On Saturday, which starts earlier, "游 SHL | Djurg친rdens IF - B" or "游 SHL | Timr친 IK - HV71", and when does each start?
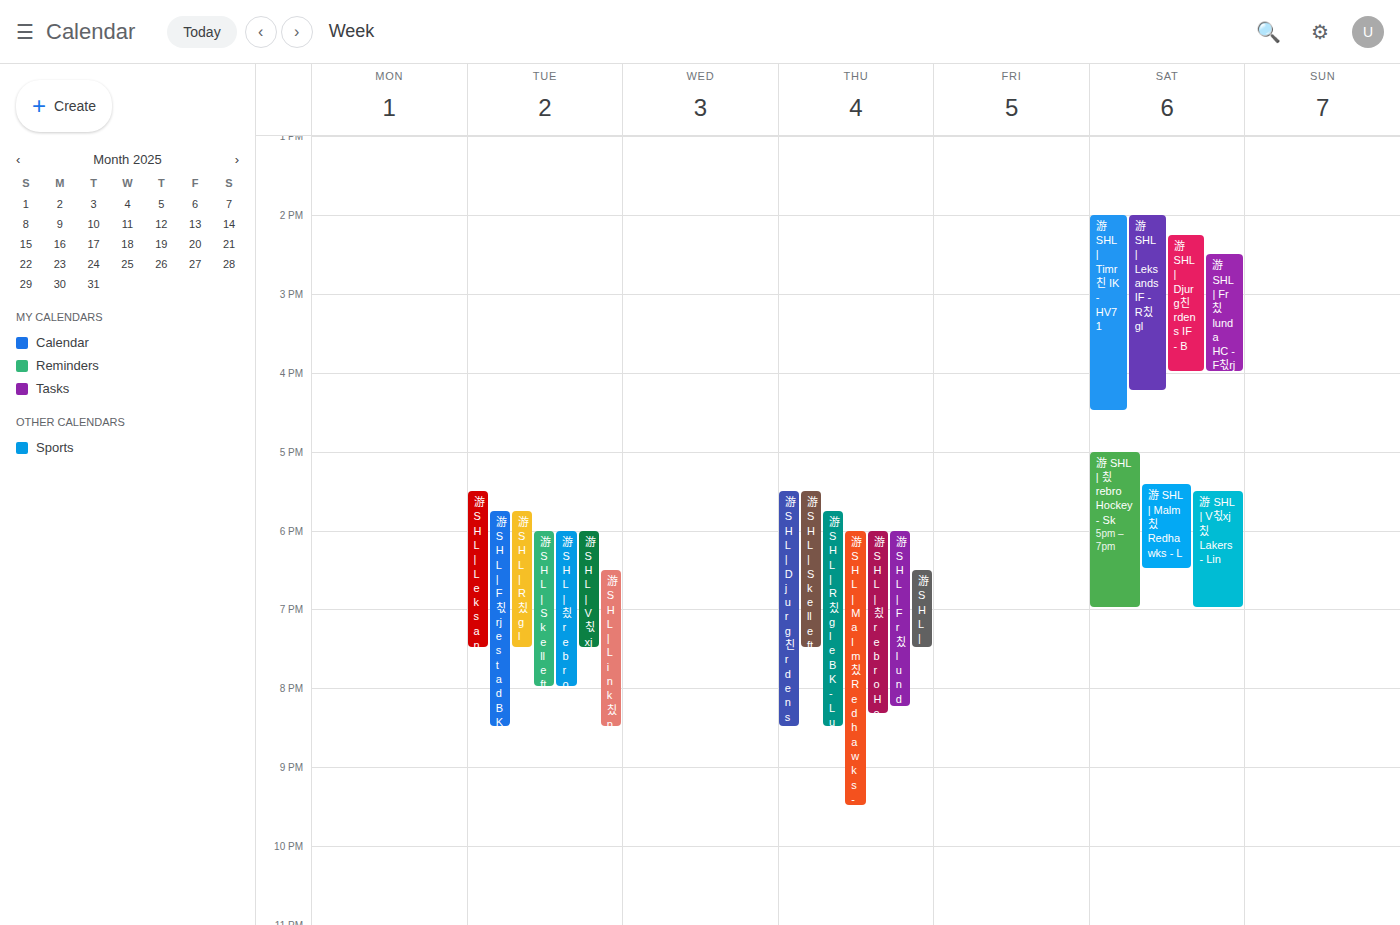
"游 SHL | Timr친 IK - HV71" 2:00 PM; "游 SHL | Djurg친rdens IF - B" 2:15 PM.